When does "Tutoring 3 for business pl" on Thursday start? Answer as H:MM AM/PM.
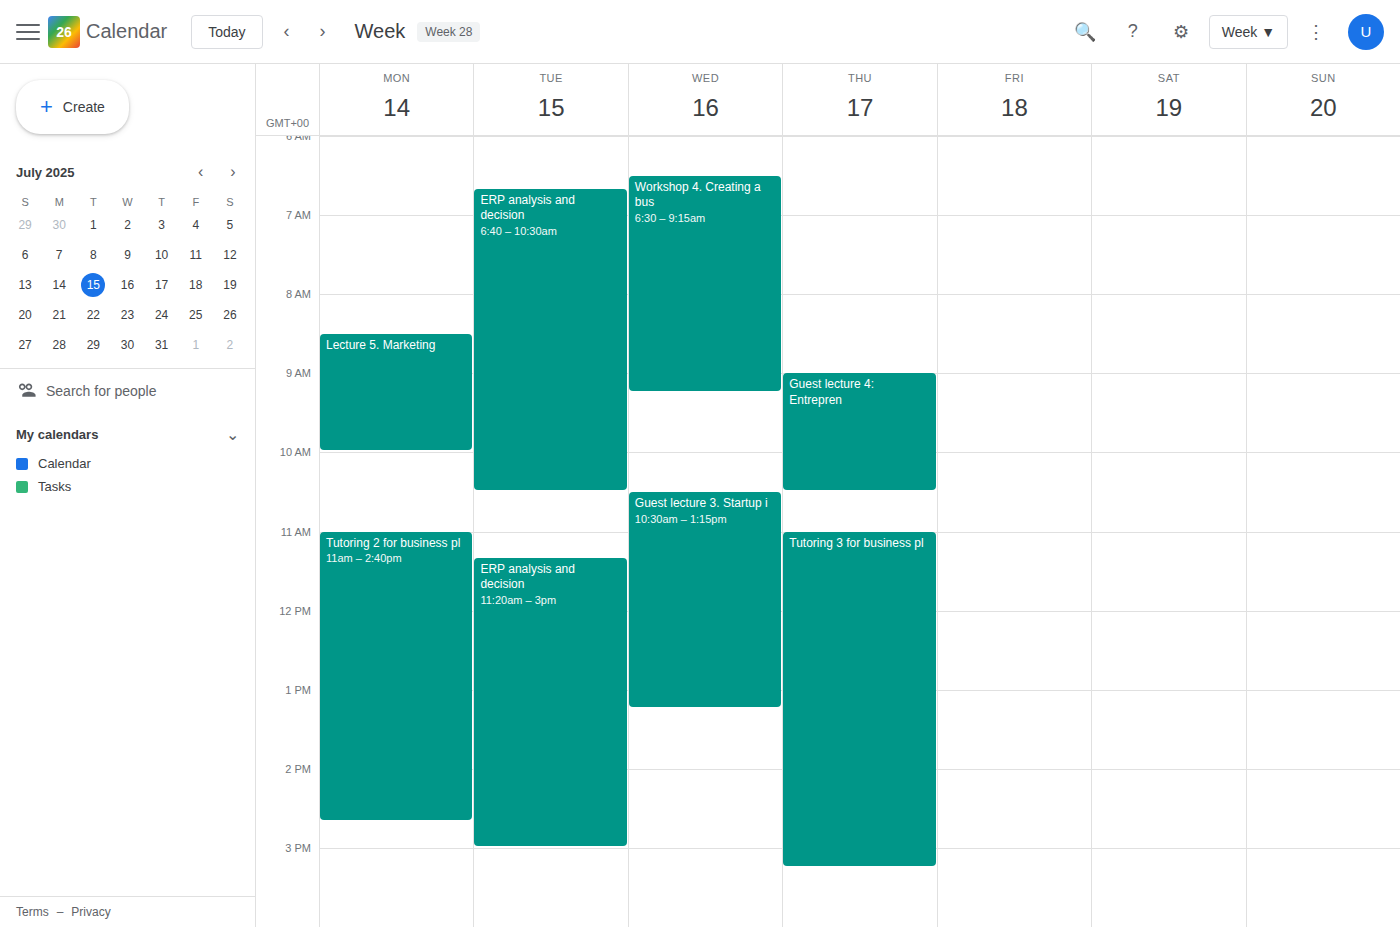
11:00 AM